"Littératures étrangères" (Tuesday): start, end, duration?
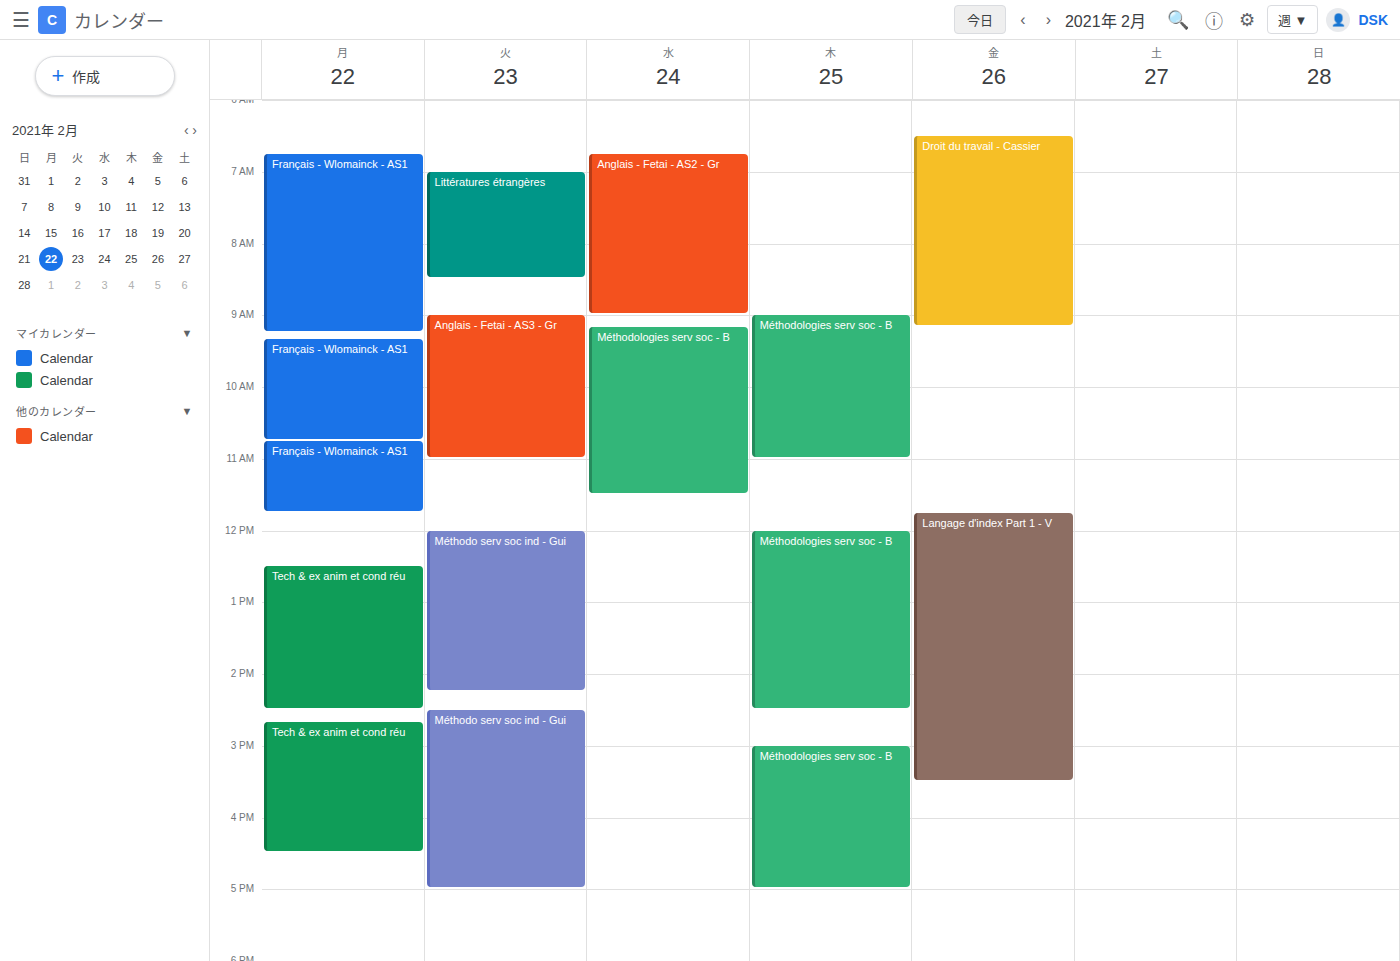
7:00 AM to 8:30 AM, 1 hour 30 minutes